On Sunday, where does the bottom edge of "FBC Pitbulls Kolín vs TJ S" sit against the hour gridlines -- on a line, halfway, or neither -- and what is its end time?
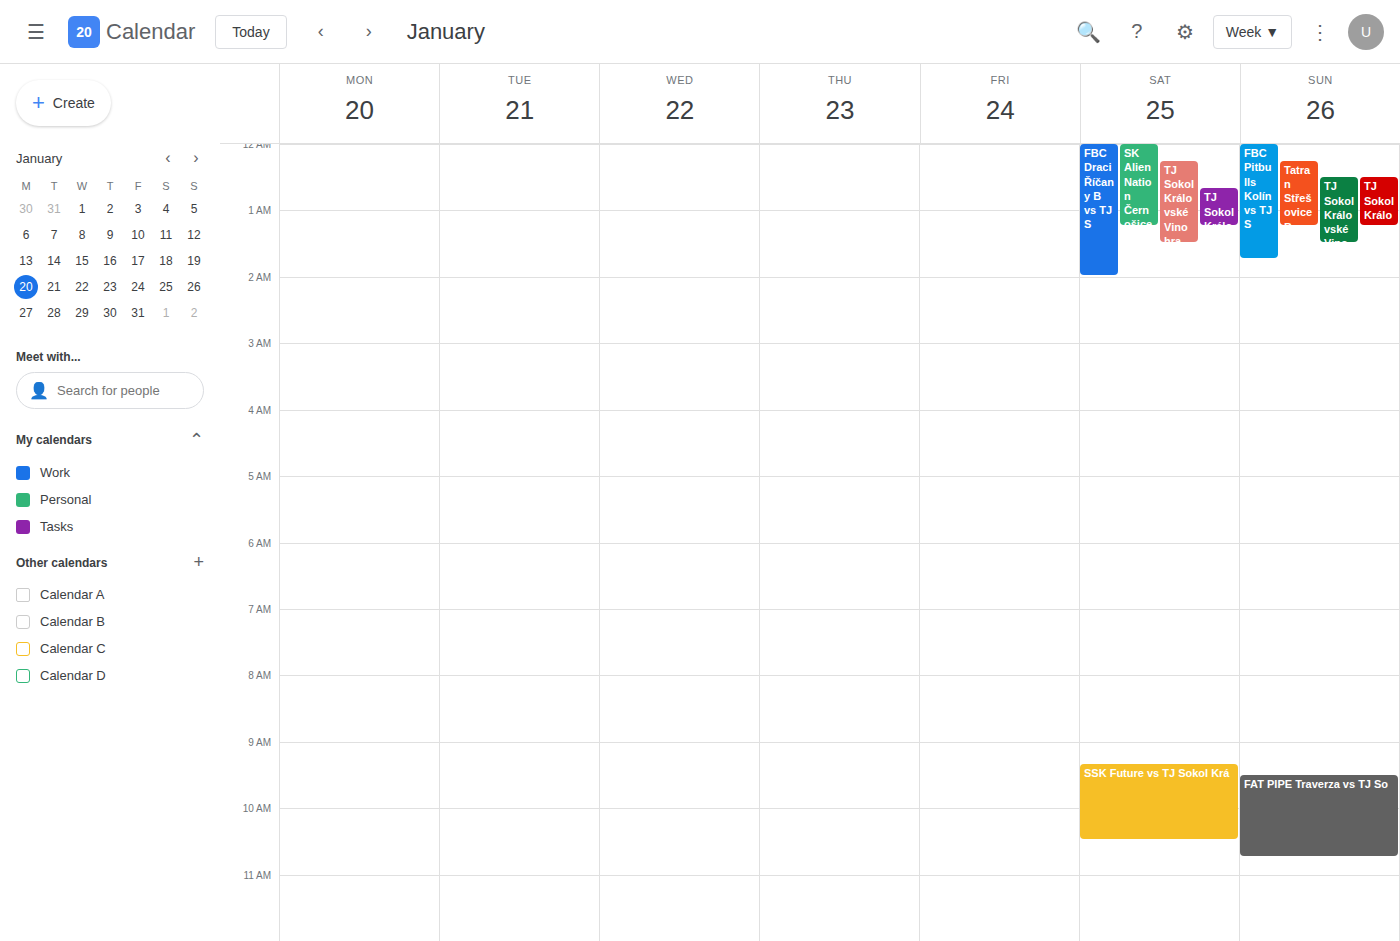
1:45 AM -- neither: three quarters of the way from the 1 AM line to the 2 AM line.